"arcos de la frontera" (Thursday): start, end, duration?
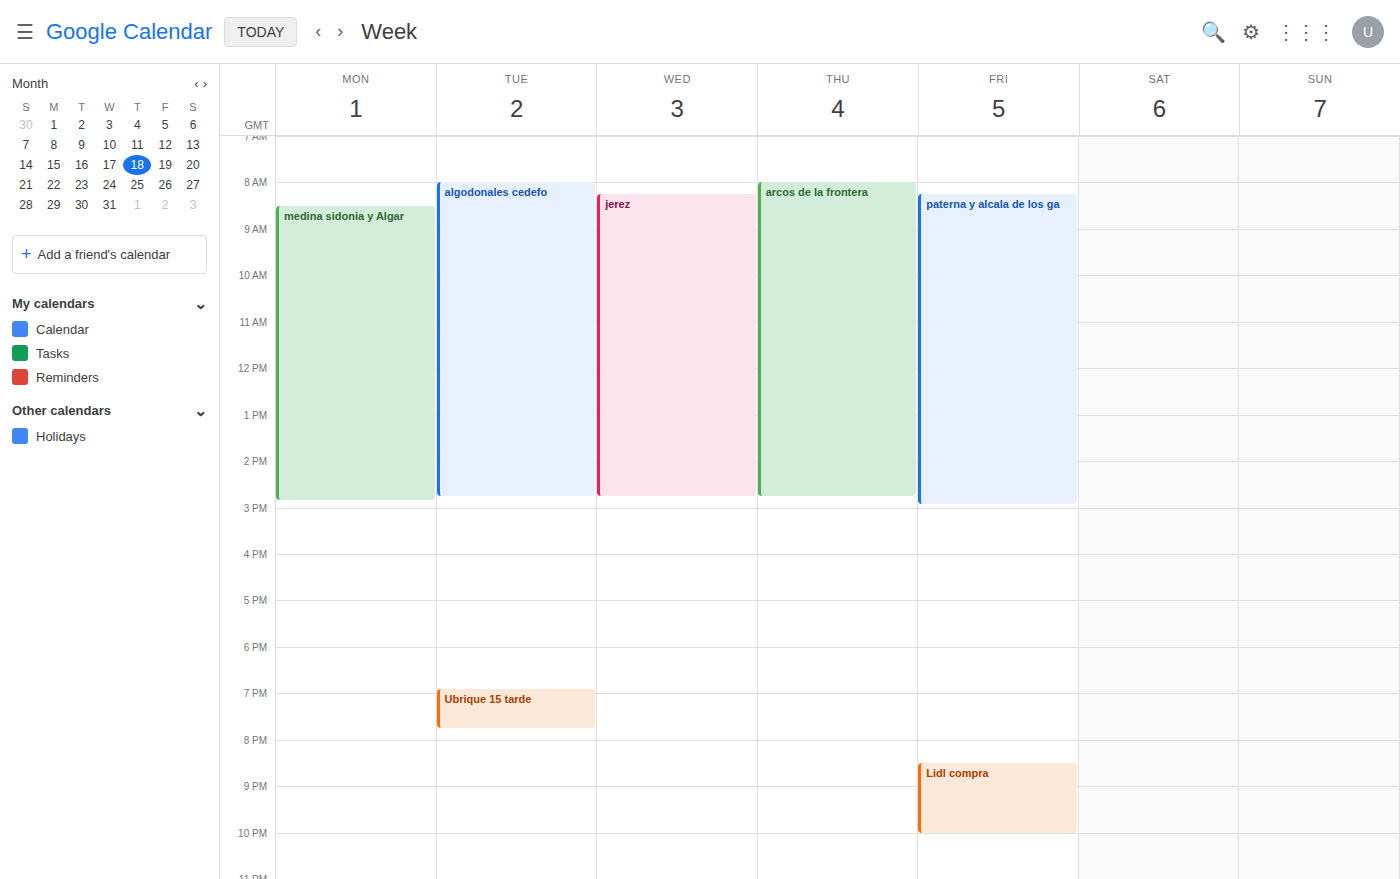
8:00 AM to 2:45 PM, 6 hours 45 minutes